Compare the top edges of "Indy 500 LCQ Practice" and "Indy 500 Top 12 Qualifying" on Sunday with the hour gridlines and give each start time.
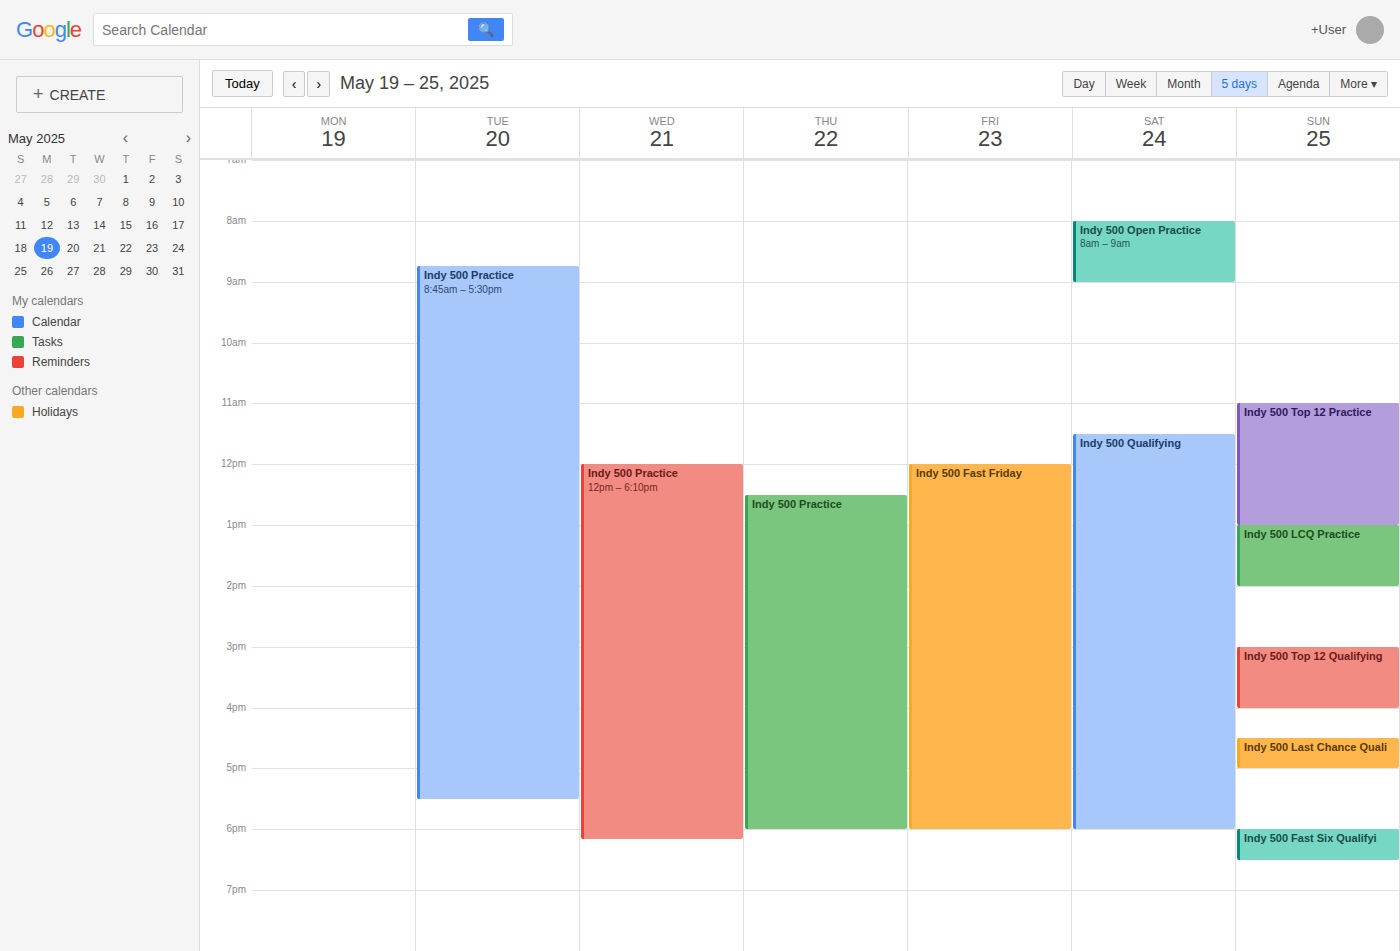
"Indy 500 LCQ Practice": 1:00 PM, exactly on the 1 PM line. "Indy 500 Top 12 Qualifying": 3:00 PM, exactly on the 3 PM line.